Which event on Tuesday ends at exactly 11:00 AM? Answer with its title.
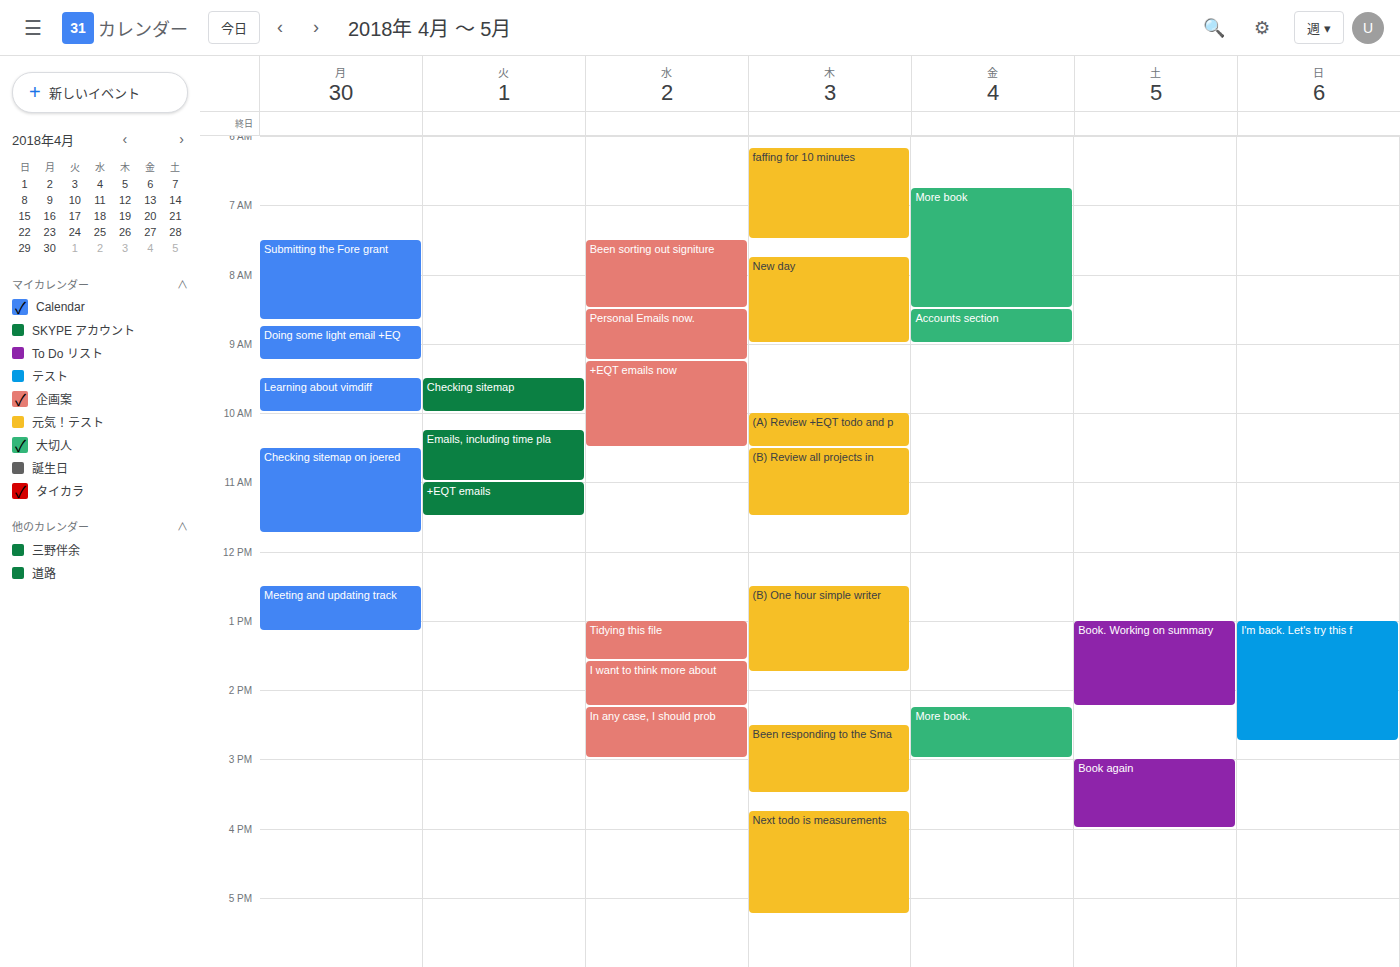
"Emails, including time pla"